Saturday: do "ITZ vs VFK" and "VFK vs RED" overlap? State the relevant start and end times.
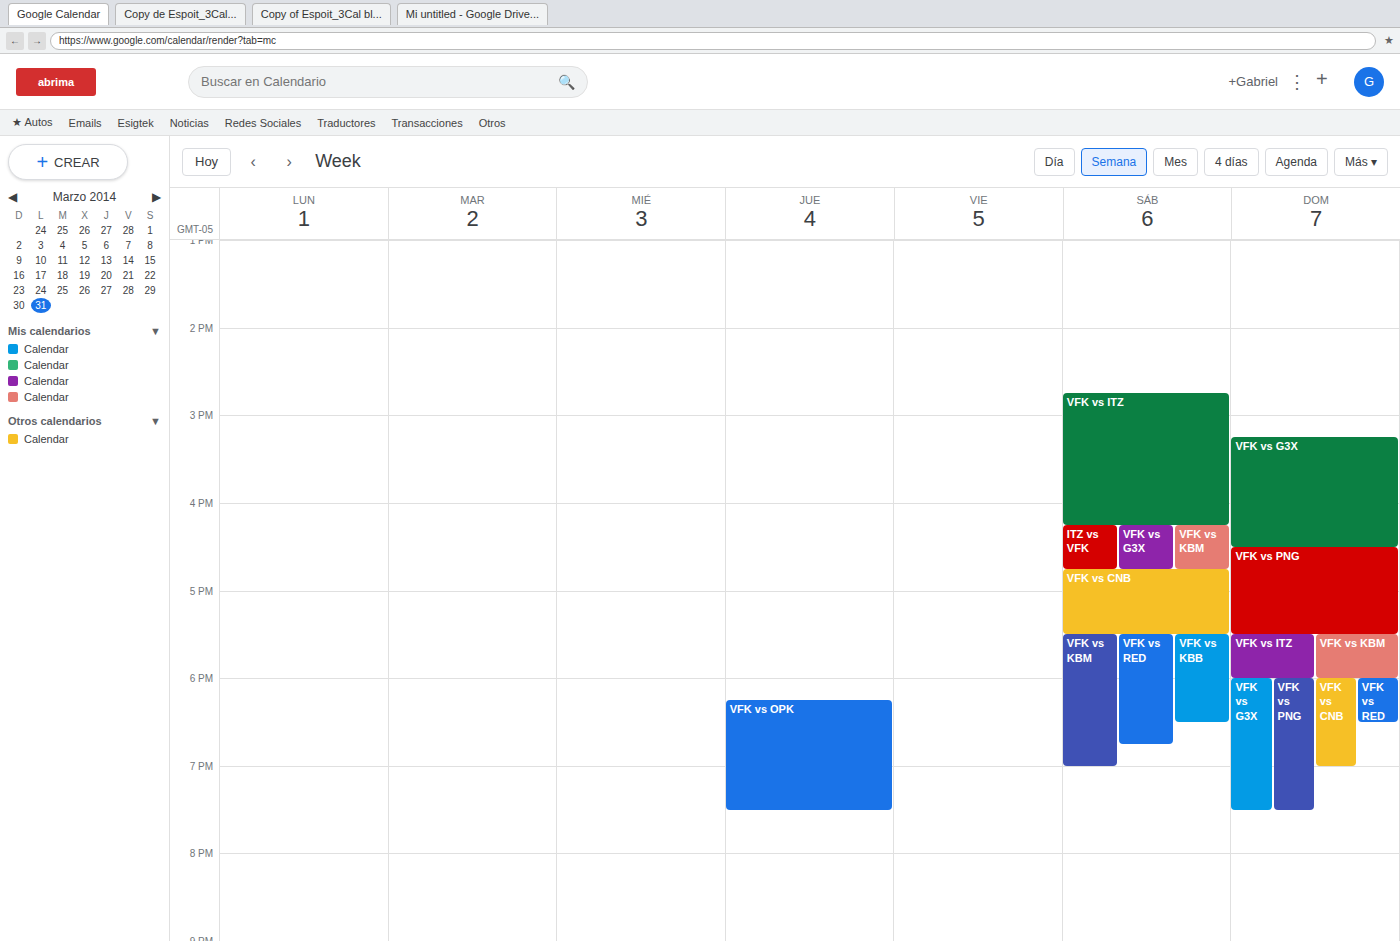
"ITZ vs VFK" ends at 4:45 PM and "VFK vs RED" starts at 5:30 PM -- no overlap.